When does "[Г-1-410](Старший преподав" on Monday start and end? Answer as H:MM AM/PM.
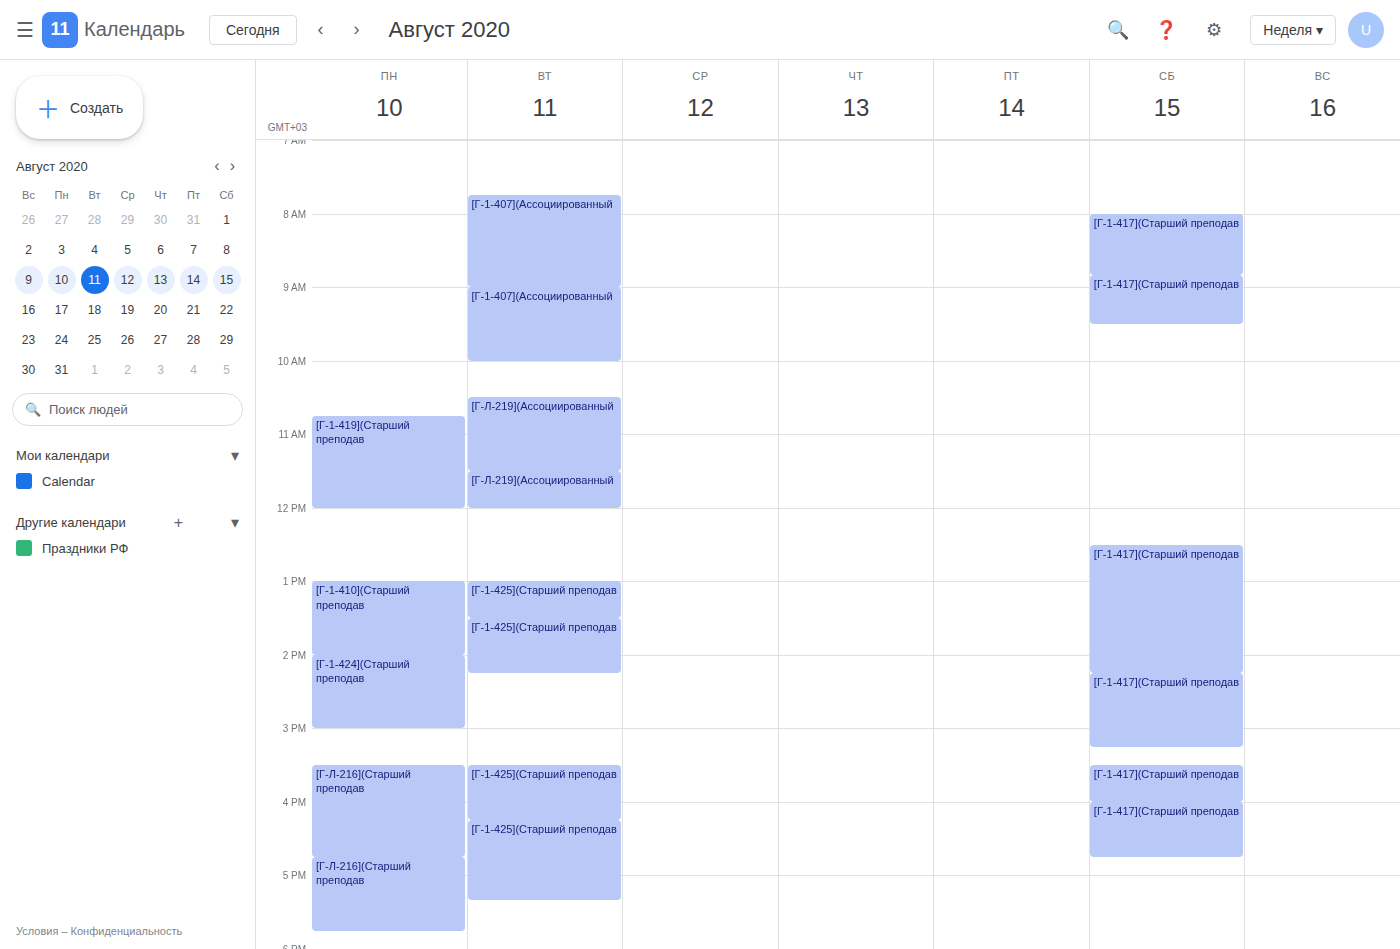
1:00 PM to 2:00 PM